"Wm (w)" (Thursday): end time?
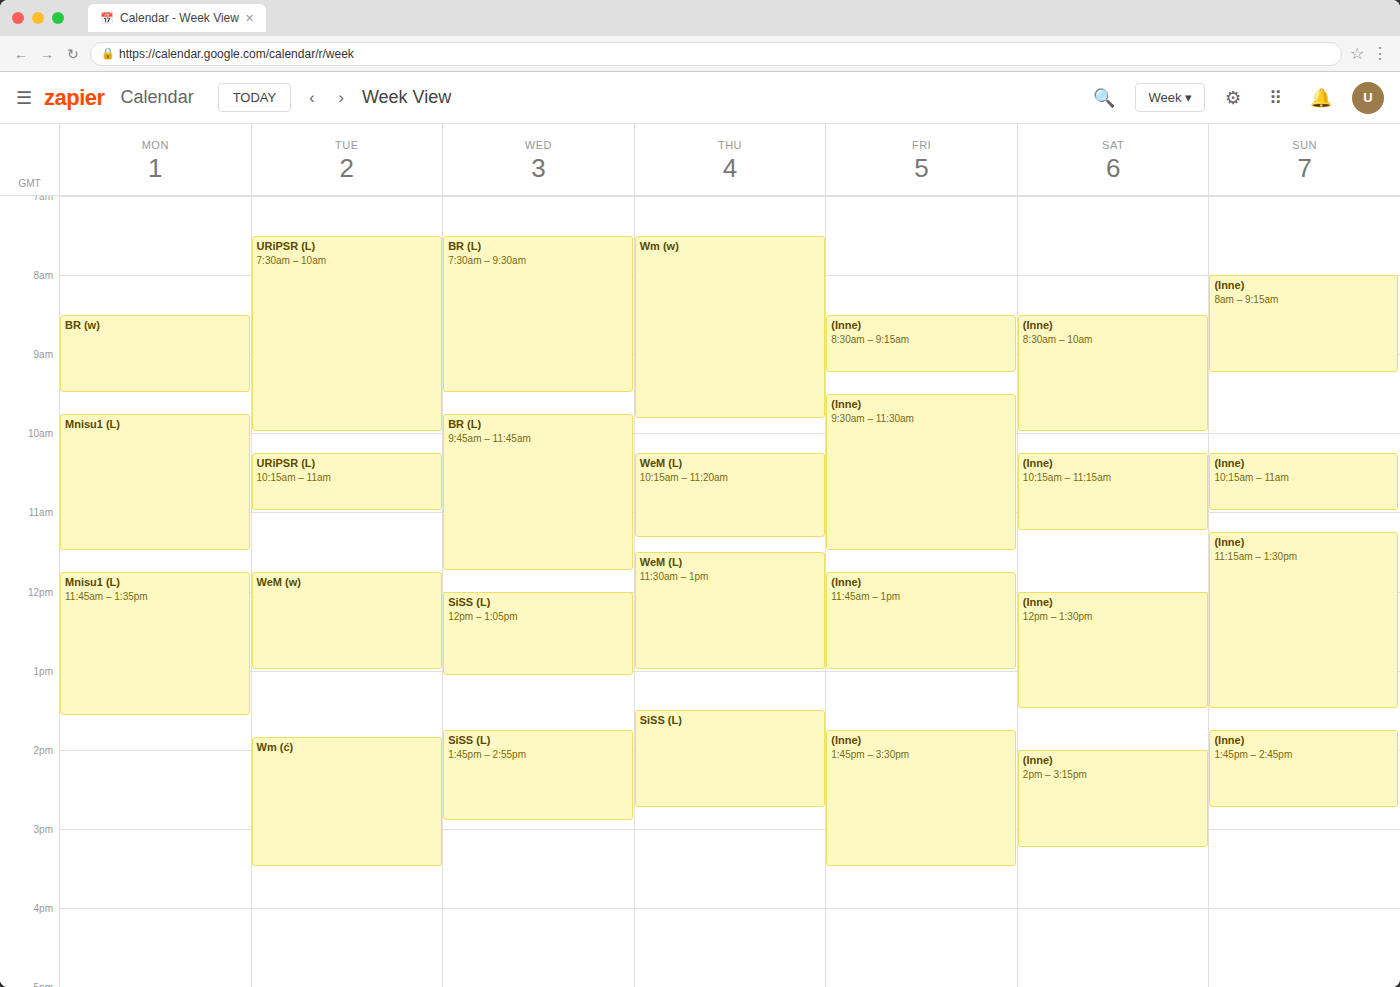
9:50 AM